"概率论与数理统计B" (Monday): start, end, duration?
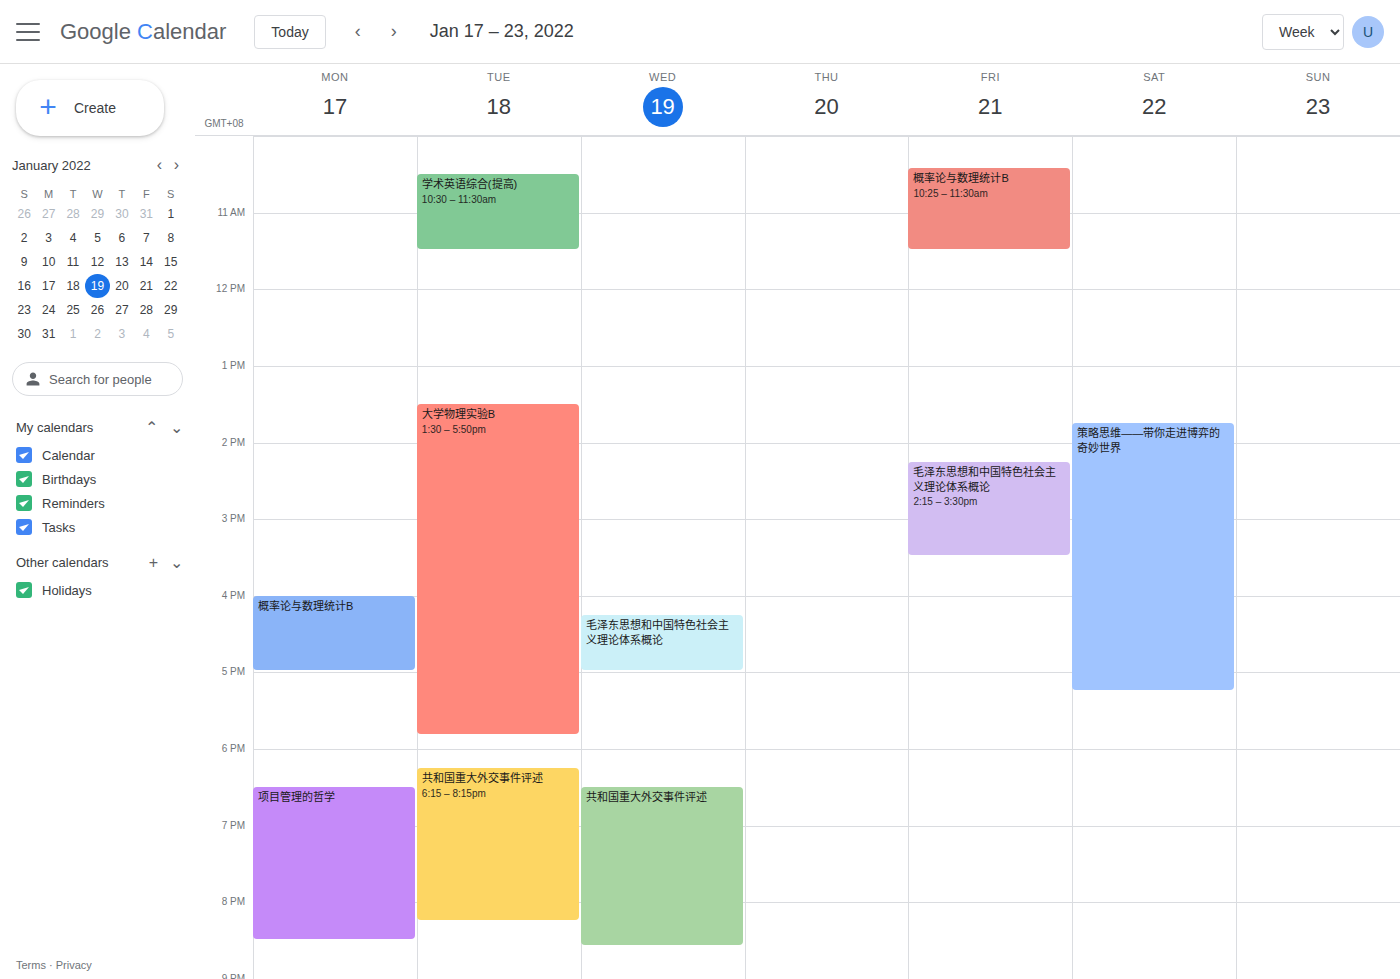
16:00 to 17:00, 1 hour